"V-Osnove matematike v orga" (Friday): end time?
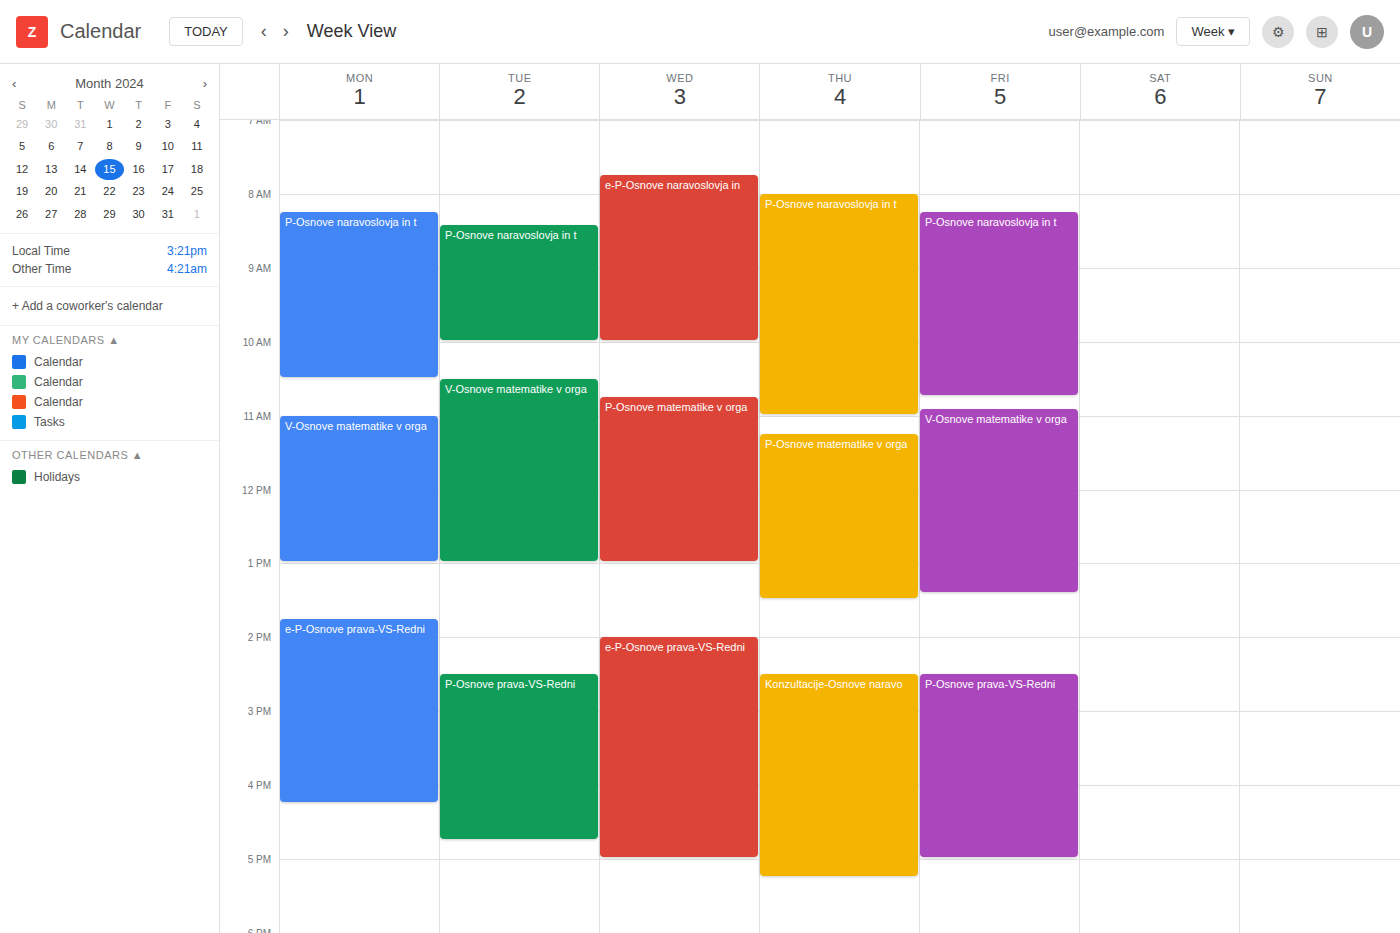
1:25 PM